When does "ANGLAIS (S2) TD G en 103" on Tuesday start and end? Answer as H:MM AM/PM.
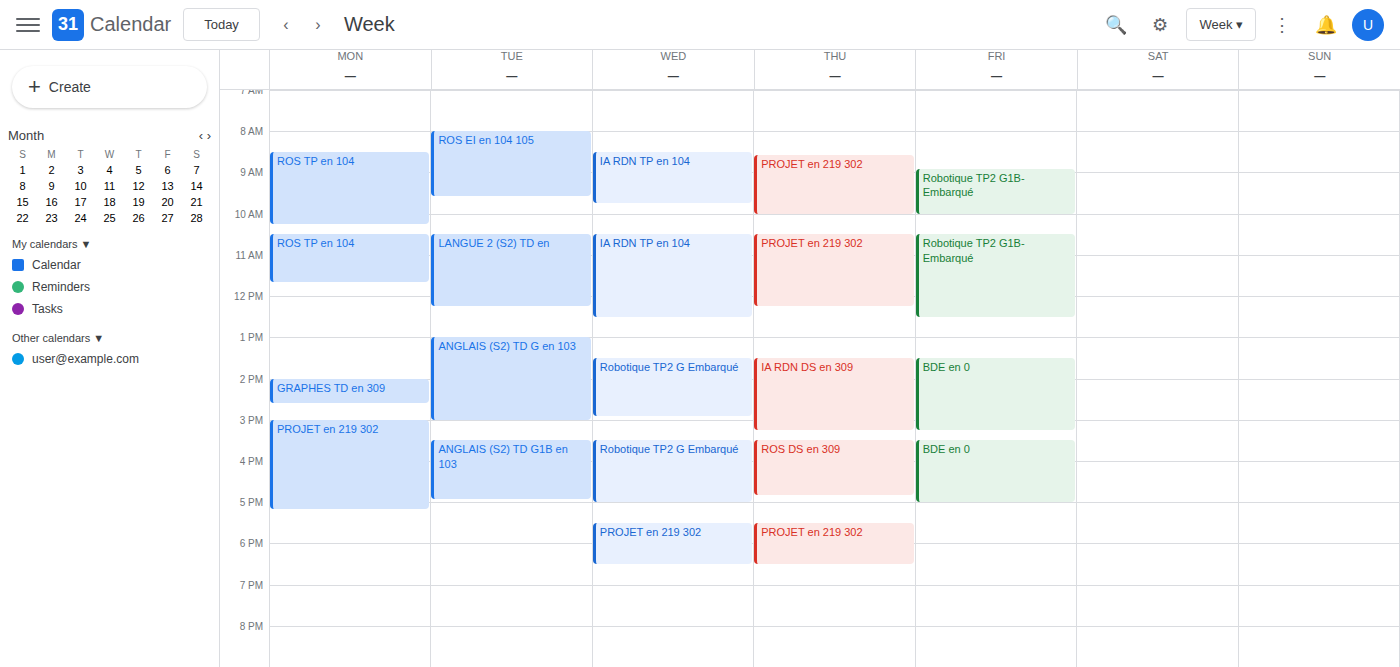
1:00 PM to 3:00 PM